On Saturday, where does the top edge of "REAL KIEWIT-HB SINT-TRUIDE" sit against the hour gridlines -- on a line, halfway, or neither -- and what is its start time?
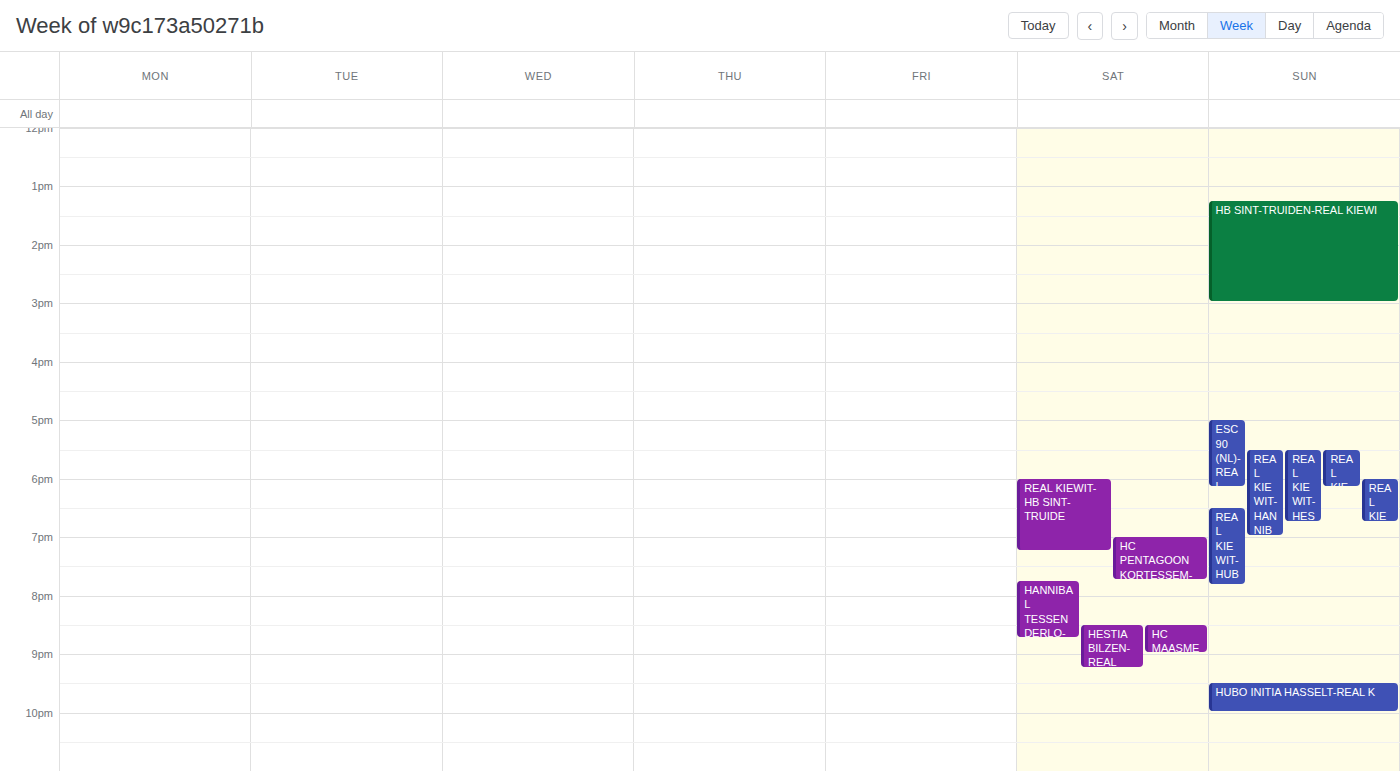
18:00 -- exactly on the 18:00 line.